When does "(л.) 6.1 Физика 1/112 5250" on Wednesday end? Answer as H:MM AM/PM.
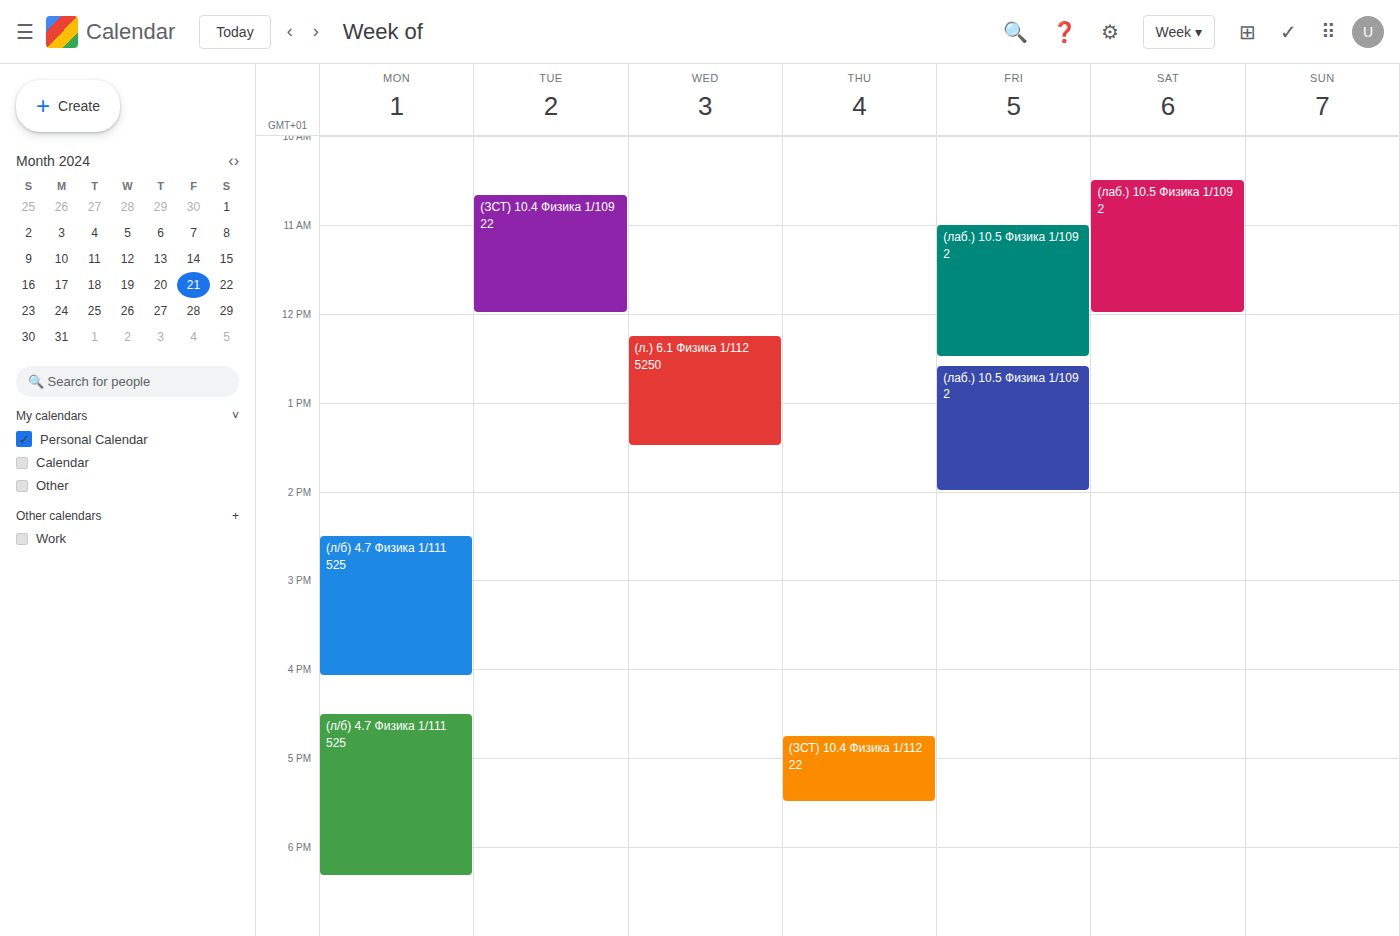
1:30 PM